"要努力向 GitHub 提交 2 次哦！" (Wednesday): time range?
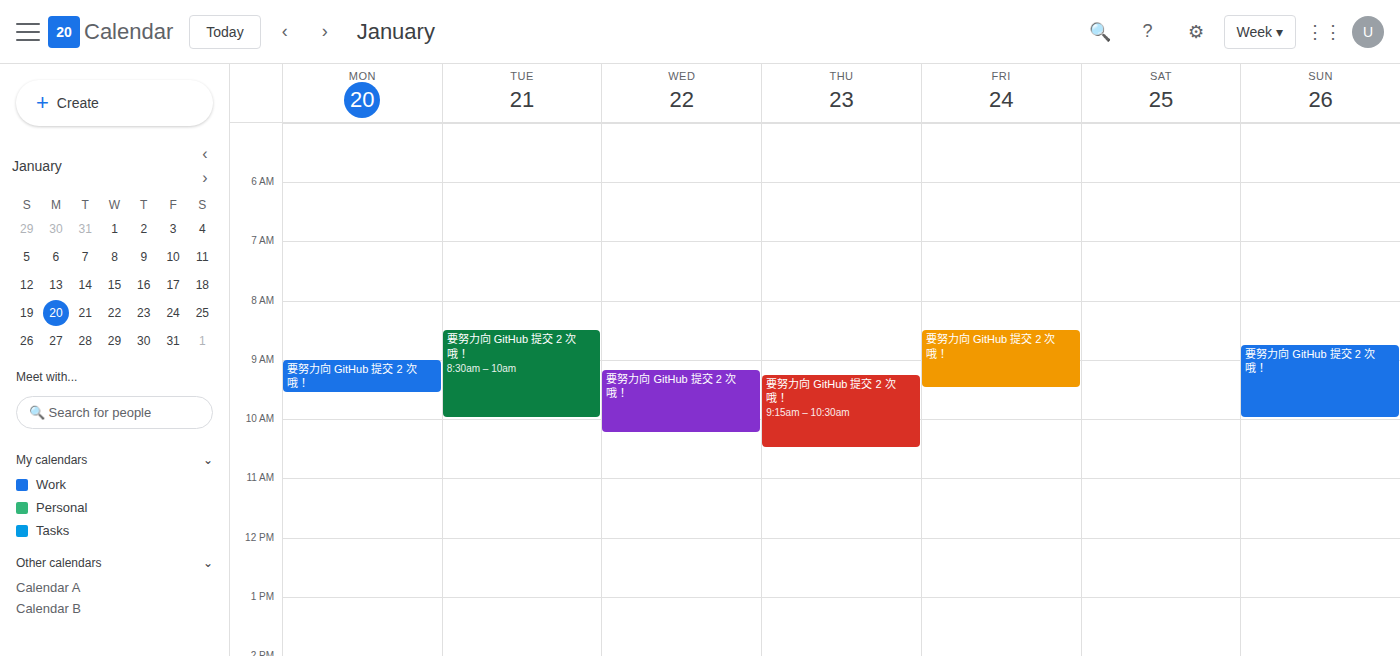
09:10 to 10:15